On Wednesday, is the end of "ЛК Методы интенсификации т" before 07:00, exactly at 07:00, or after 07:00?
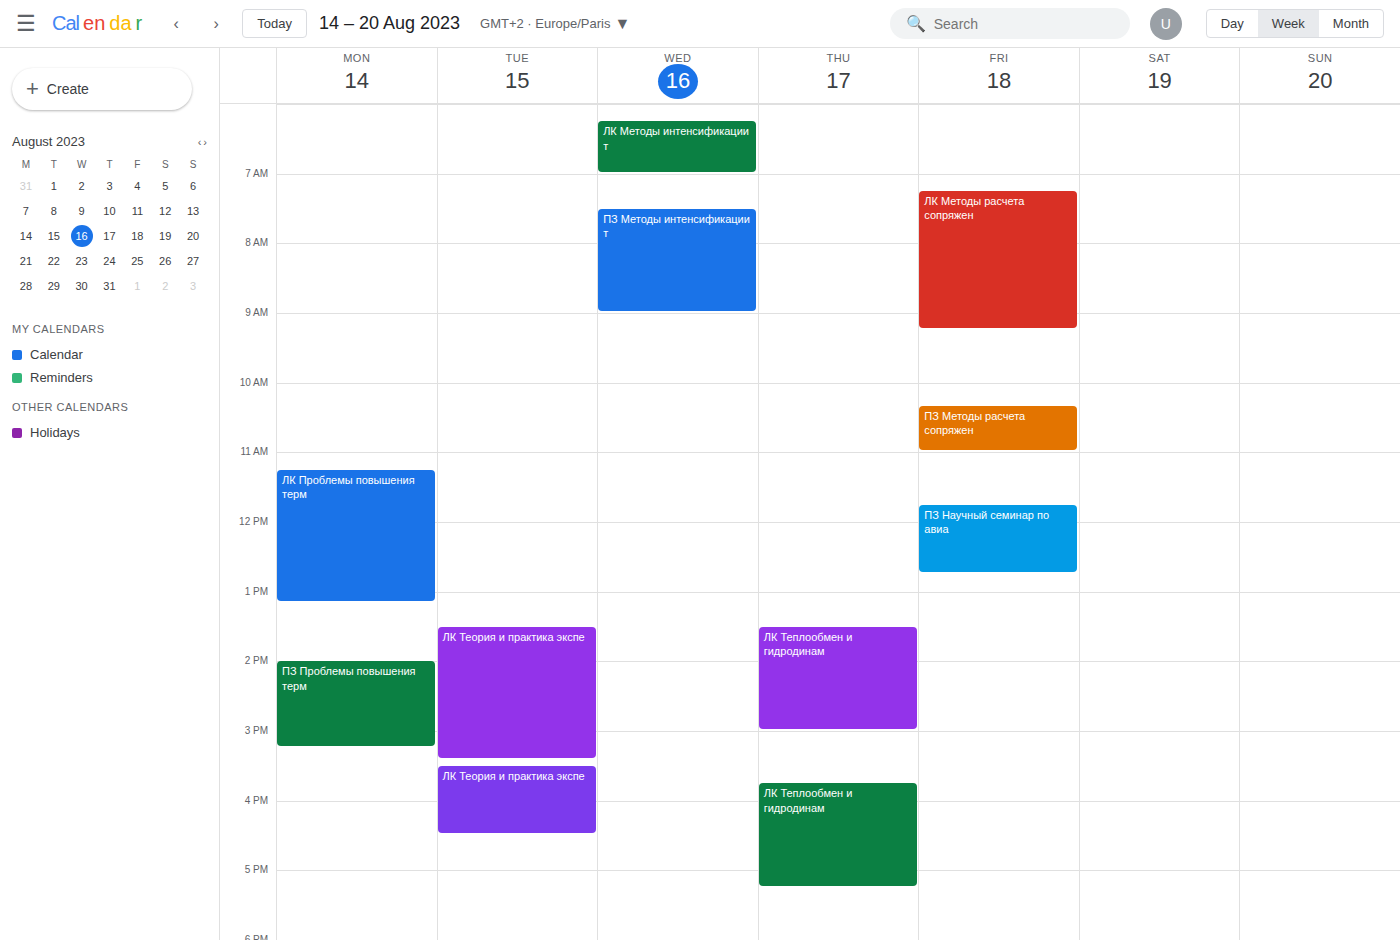
07:00 -- exactly at 07:00, on the 07:00 line.